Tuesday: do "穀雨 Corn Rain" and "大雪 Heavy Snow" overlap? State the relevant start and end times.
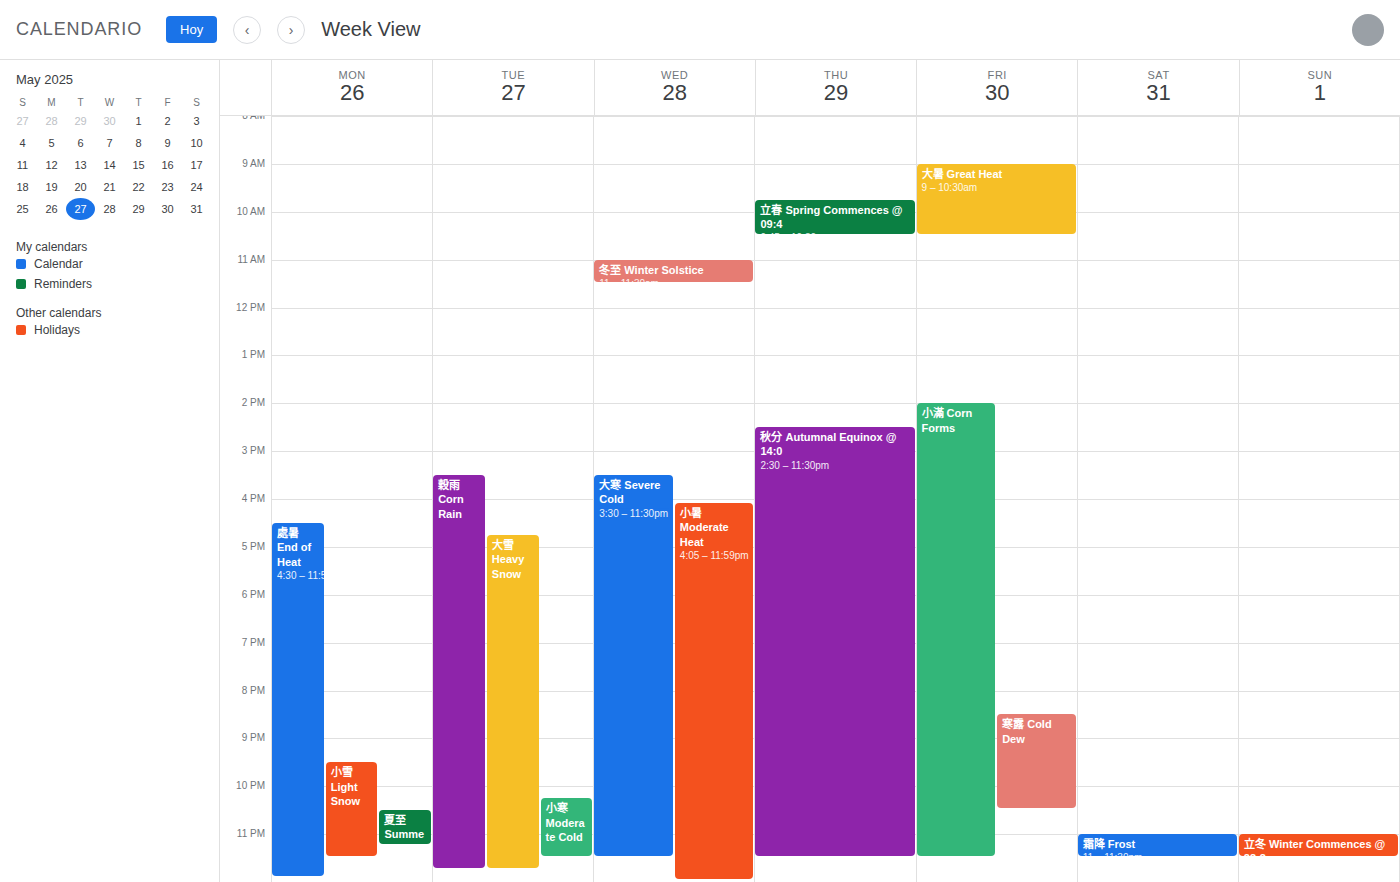
"大雪 Heavy Snow" starts at 4:45 PM, before "穀雨 Corn Rain" ends at 11:45 PM -- they overlap.